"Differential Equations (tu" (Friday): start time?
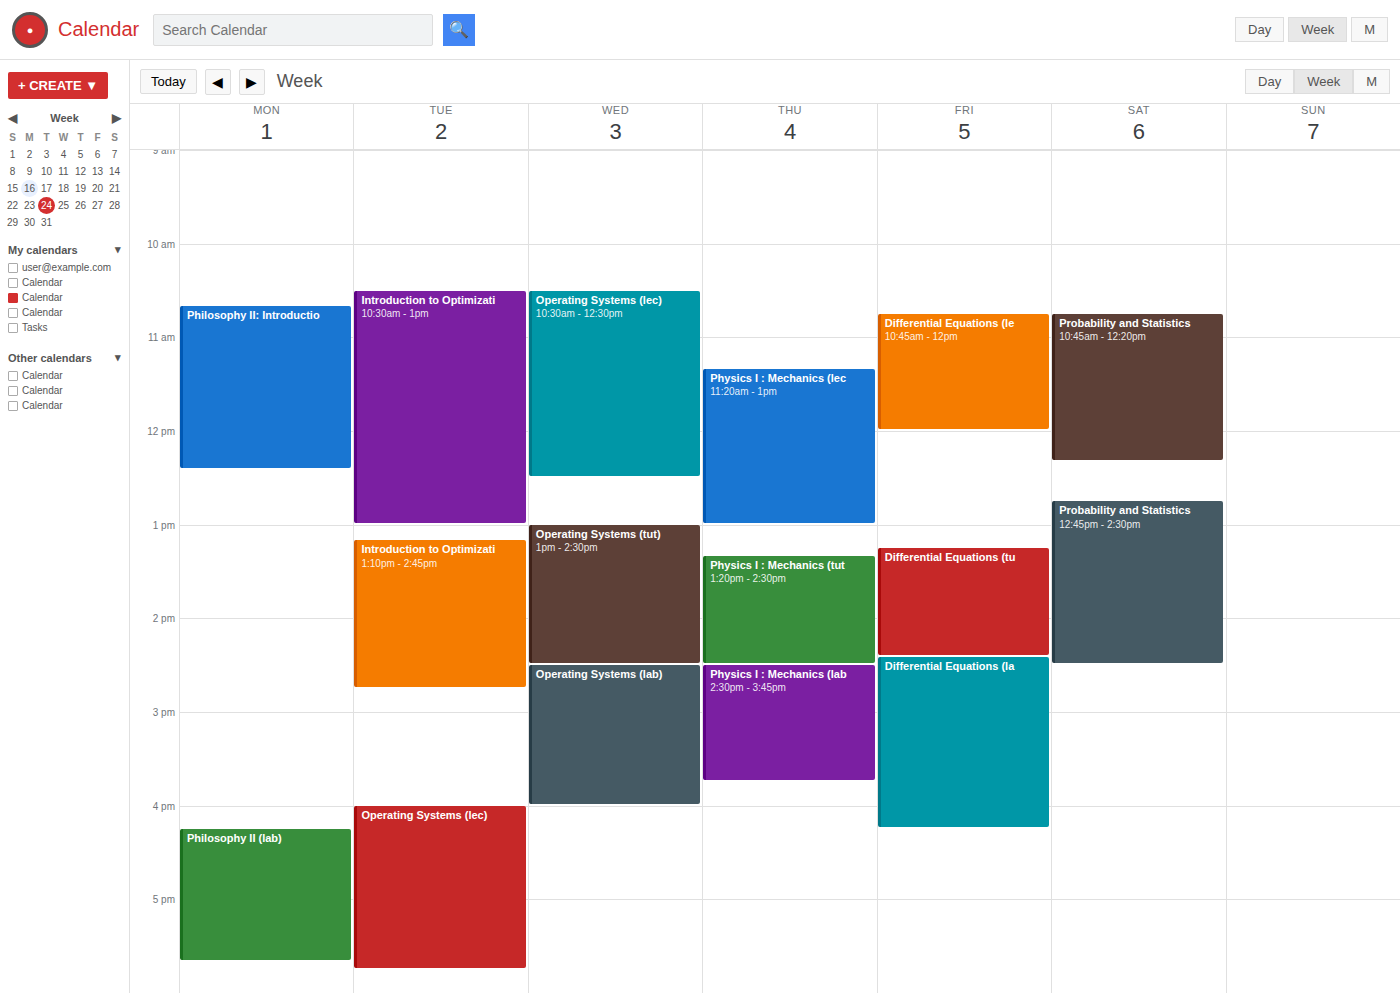
13:15